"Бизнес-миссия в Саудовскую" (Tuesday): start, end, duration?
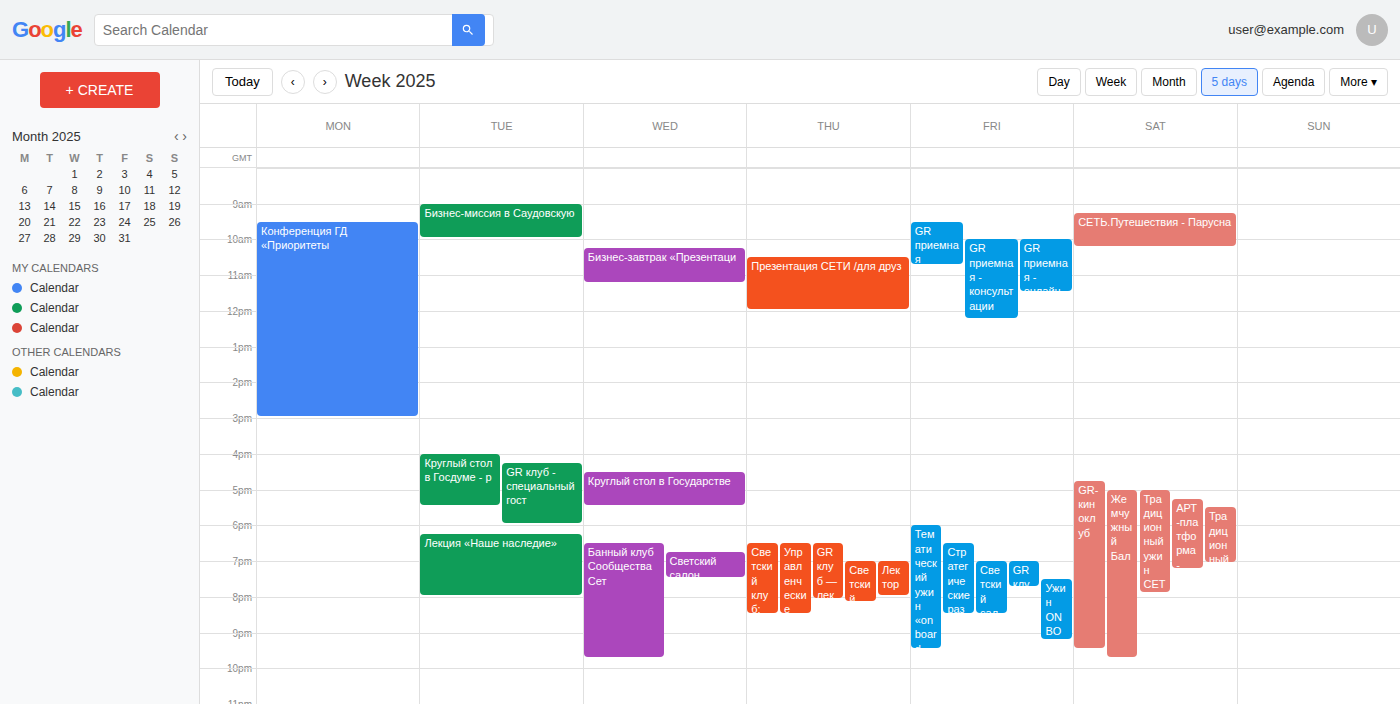
9:00 AM to 10:00 AM, 1 hour